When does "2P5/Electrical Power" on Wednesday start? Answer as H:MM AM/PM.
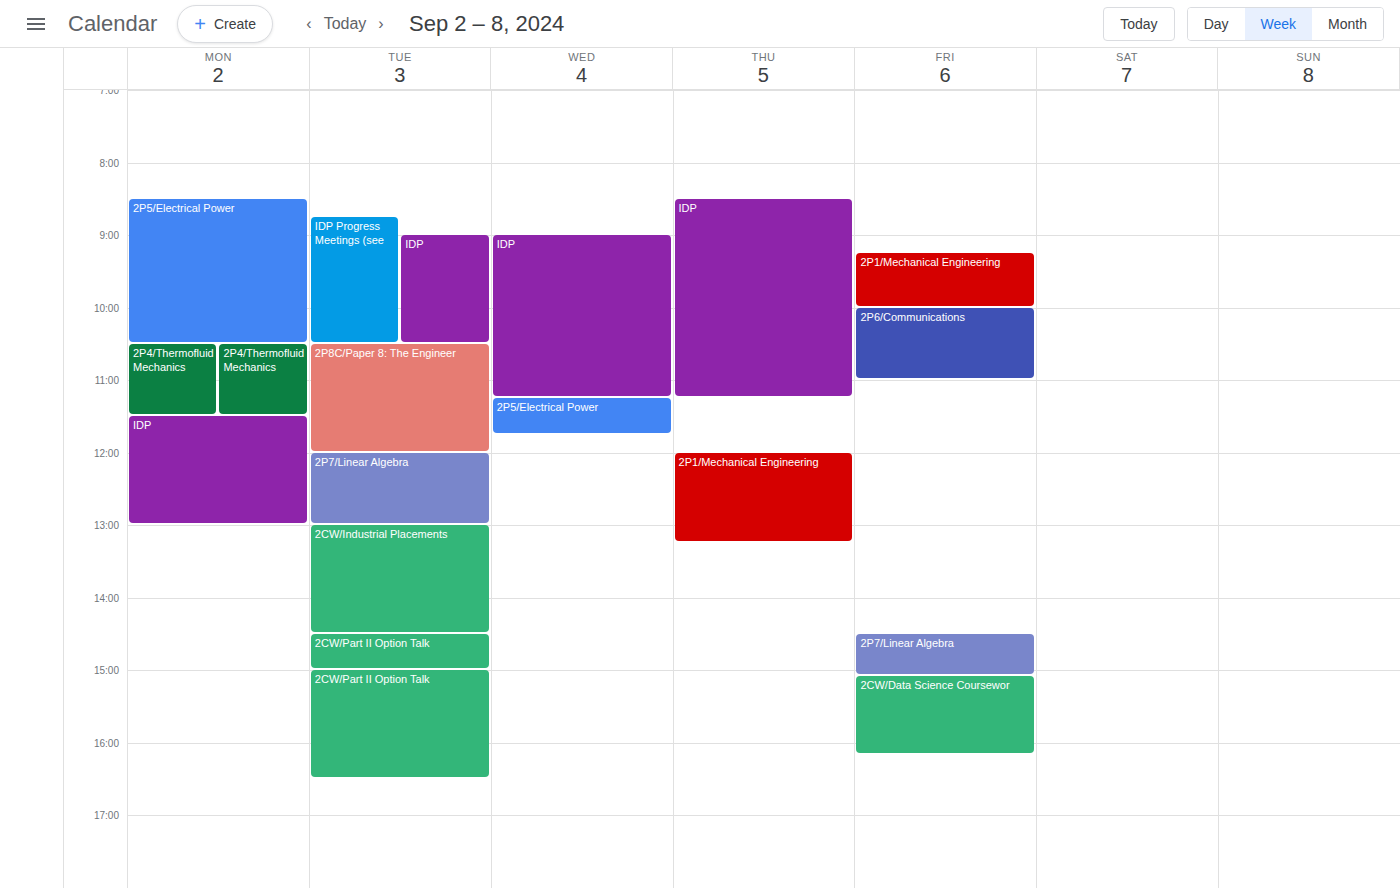
11:15 AM